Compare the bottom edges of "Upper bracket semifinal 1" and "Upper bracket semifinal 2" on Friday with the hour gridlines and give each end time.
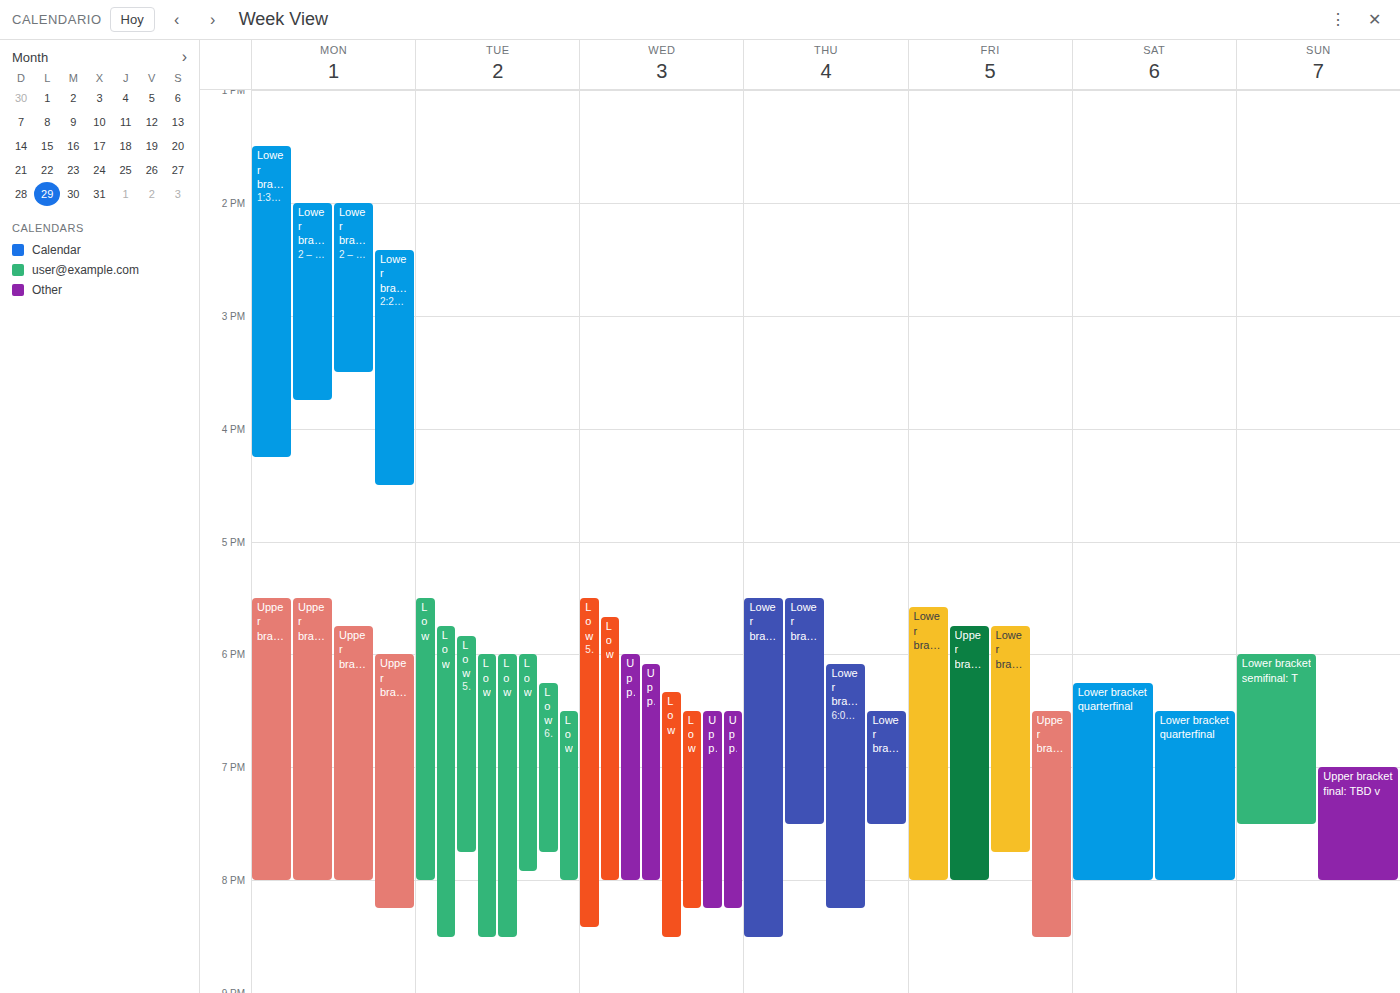
"Upper bracket semifinal 1": 8:00 PM, exactly on the 8 PM line. "Upper bracket semifinal 2": 8:30 PM, halfway between the 8 PM and 9 PM lines.